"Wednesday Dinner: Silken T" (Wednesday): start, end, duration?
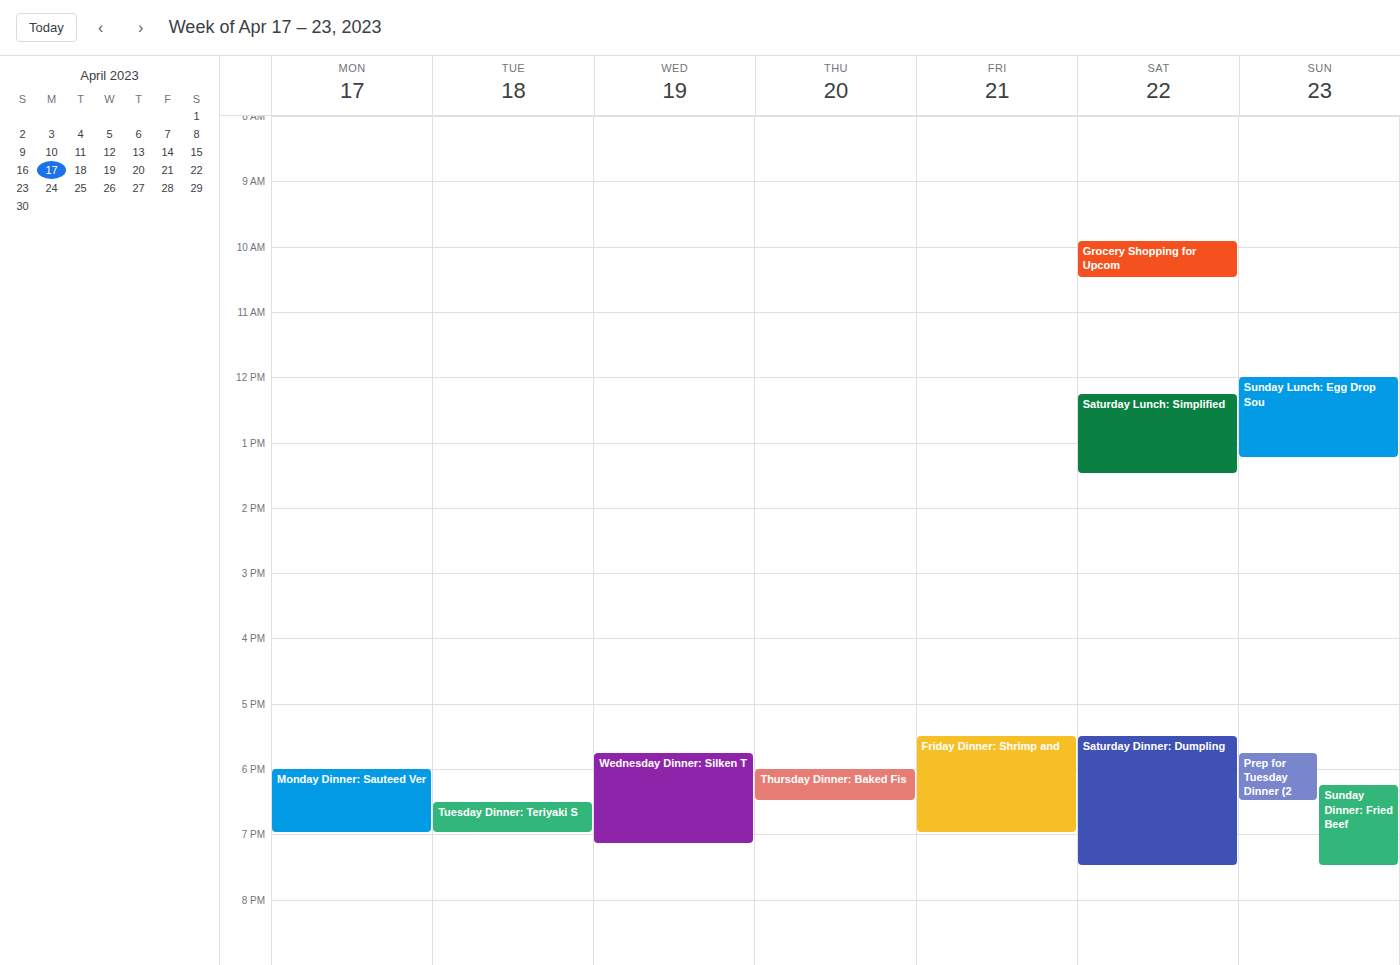
5:45 PM to 7:10 PM, 1 hour 25 minutes